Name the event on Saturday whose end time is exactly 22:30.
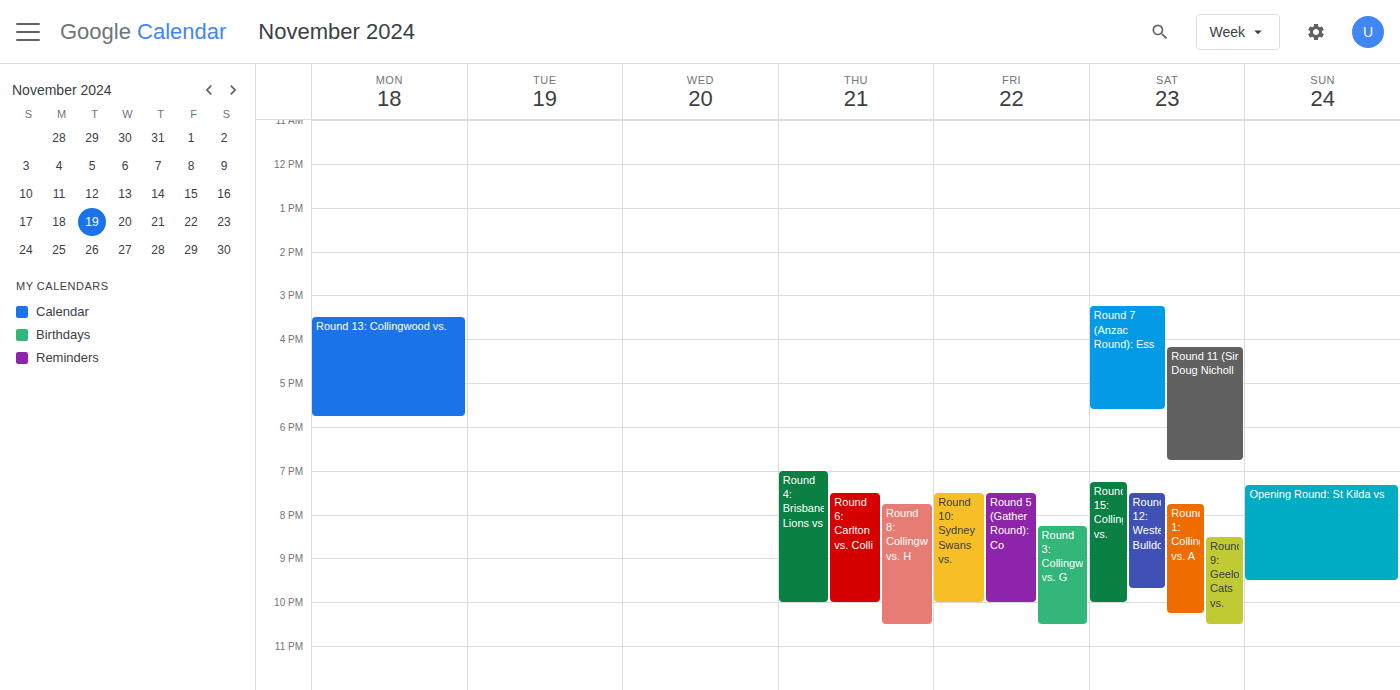
"Round 9: Geelong Cats vs."